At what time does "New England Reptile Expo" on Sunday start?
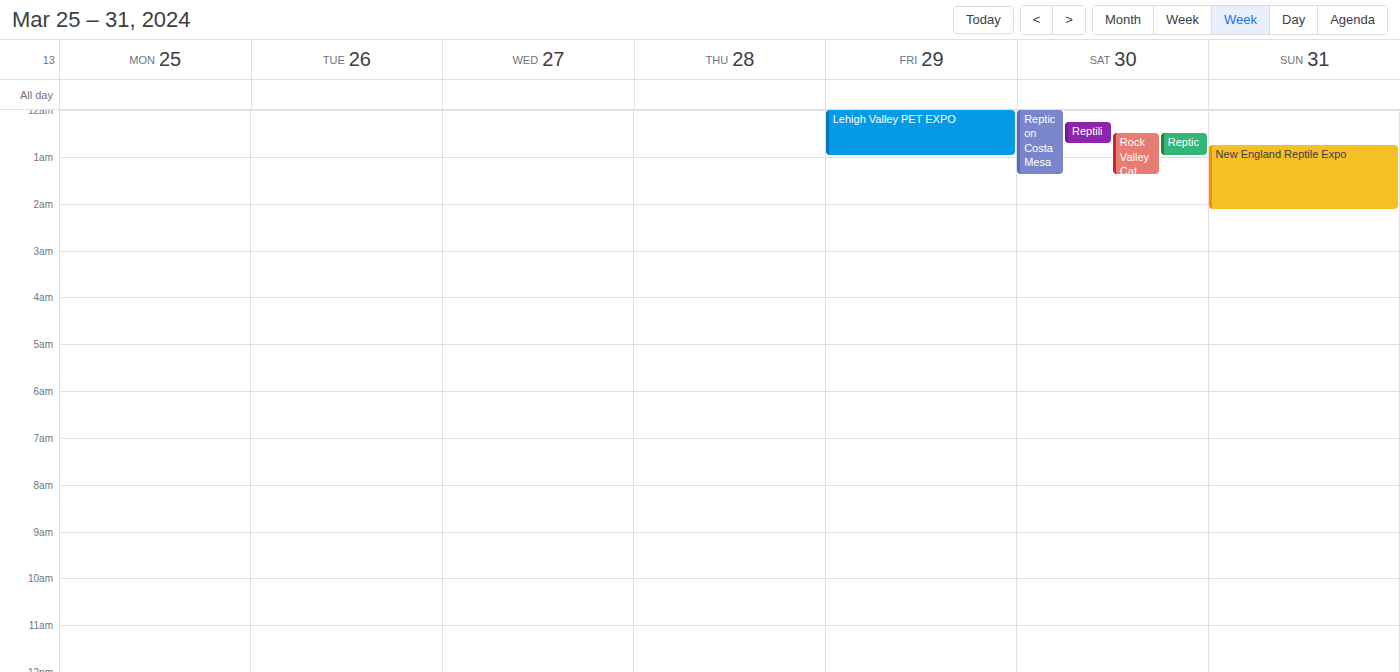
12:45 AM